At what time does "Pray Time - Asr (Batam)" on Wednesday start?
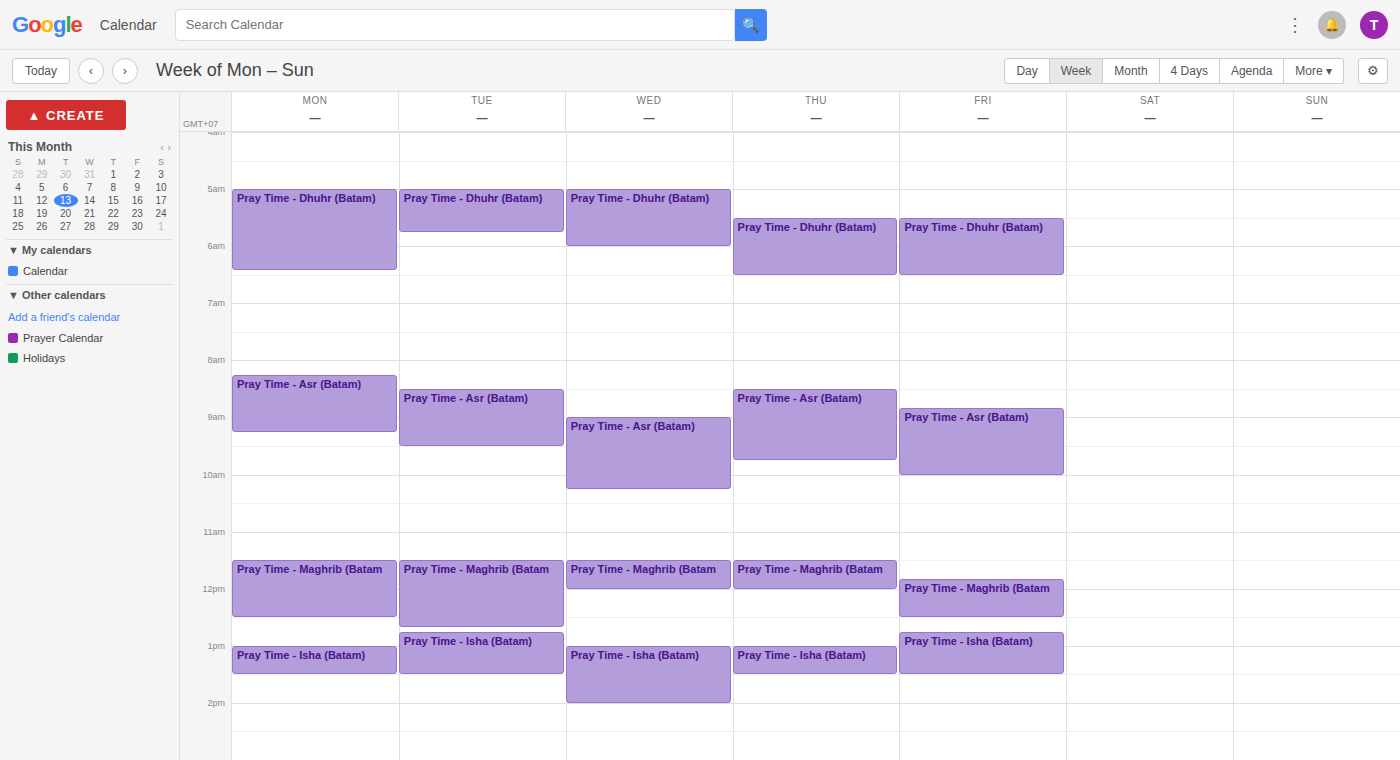
9:00 AM